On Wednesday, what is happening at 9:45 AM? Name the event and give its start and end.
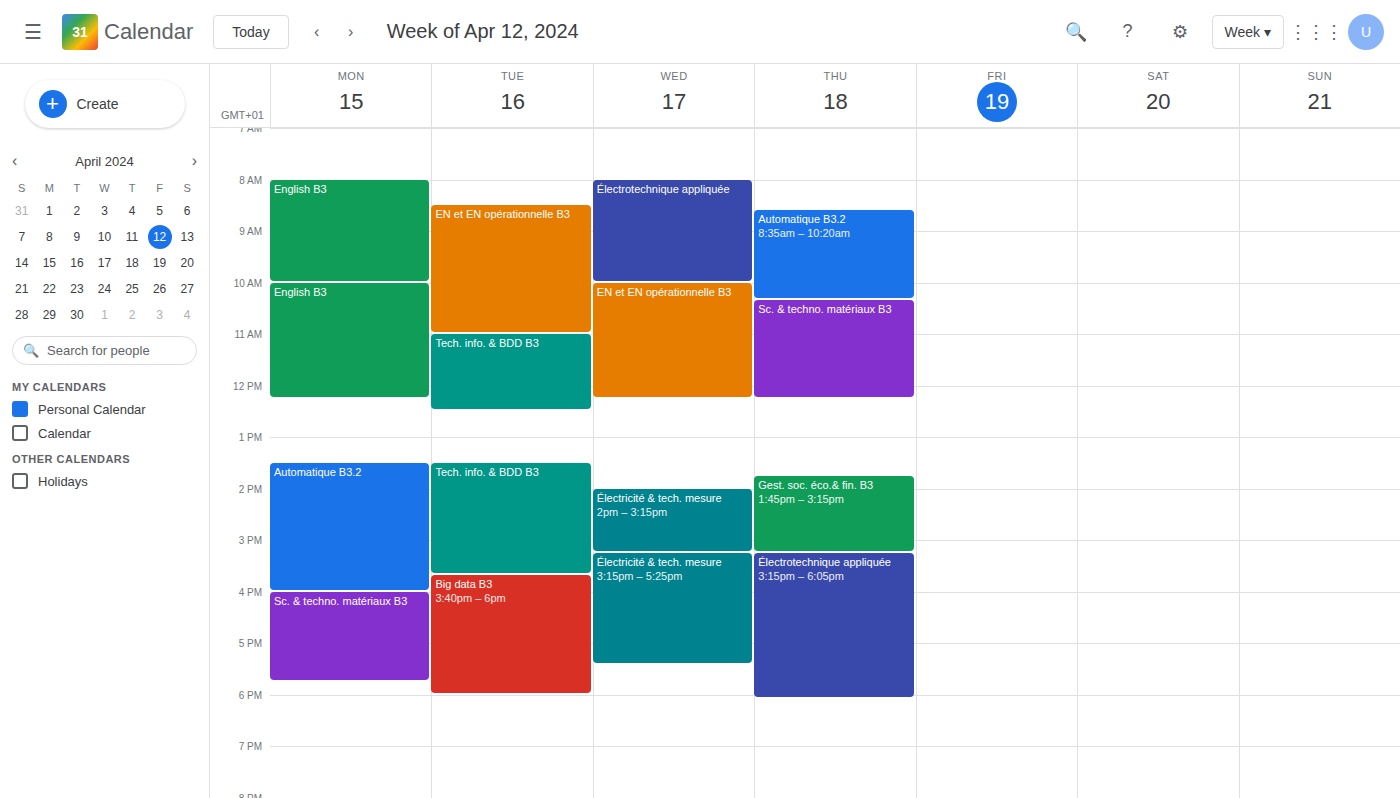
"Électrotechnique appliquée", 8:00 AM to 10:00 AM